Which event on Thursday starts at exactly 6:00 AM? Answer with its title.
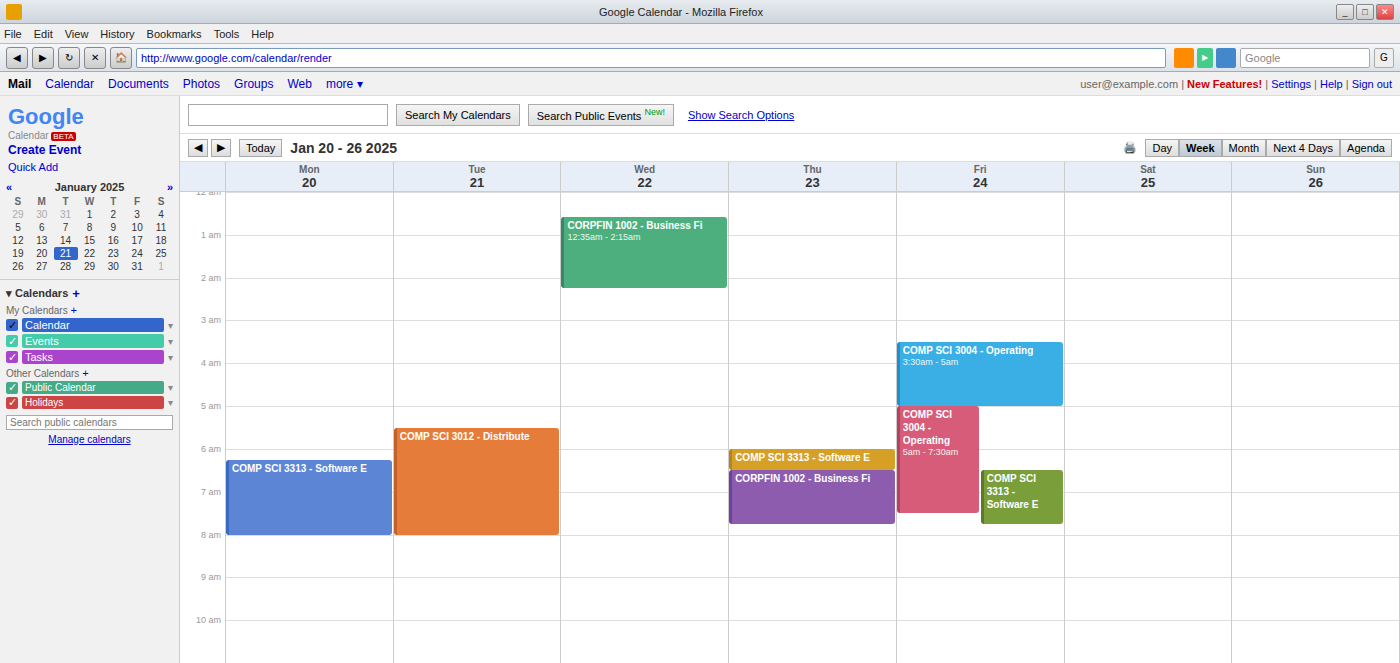
"COMP SCI 3313 - Software E"